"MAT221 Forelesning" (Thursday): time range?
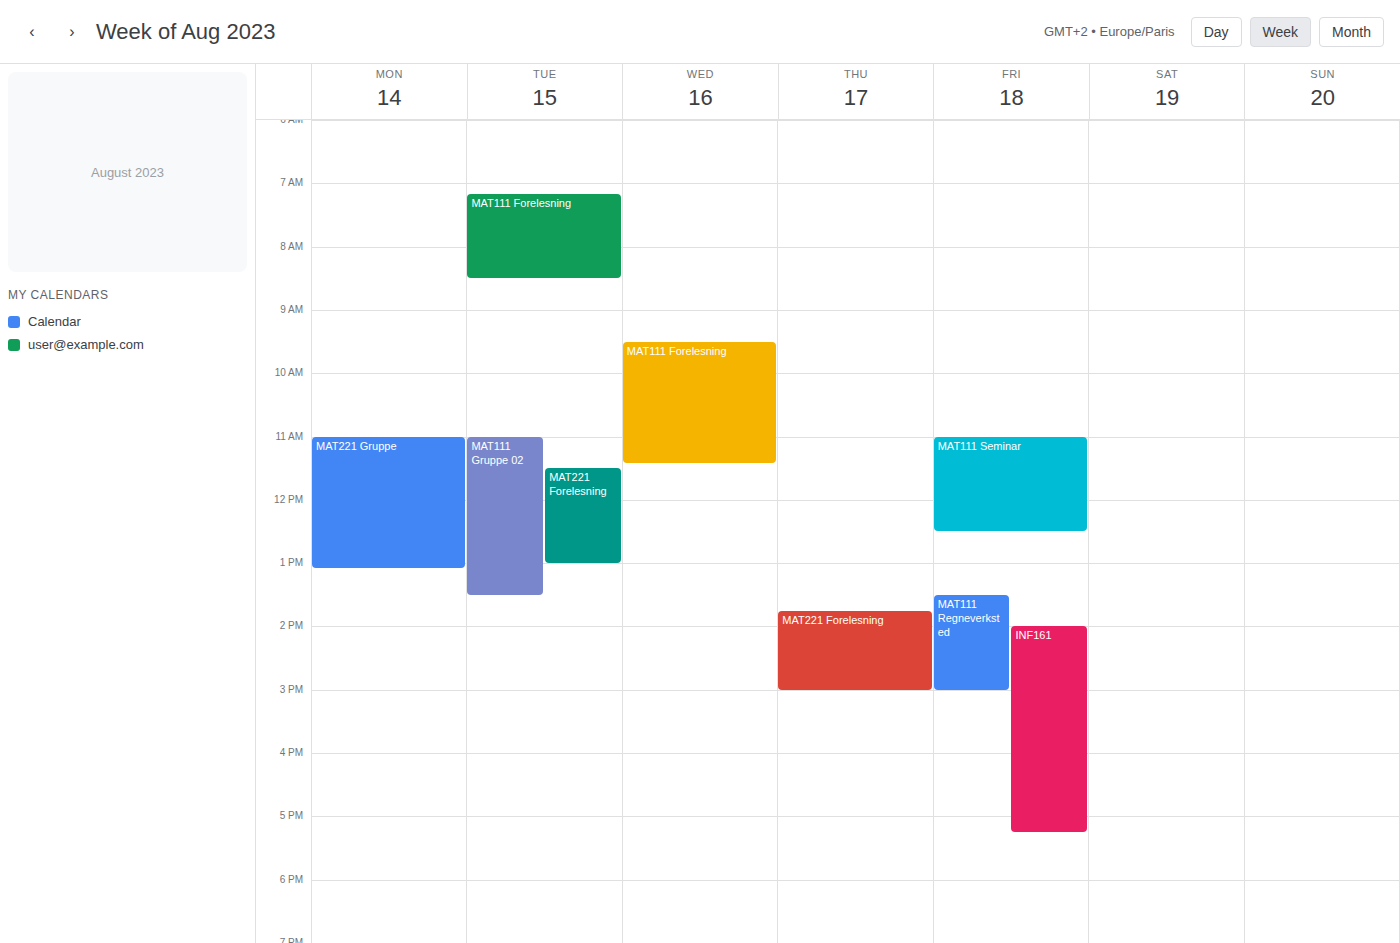
1:45 PM to 3:00 PM